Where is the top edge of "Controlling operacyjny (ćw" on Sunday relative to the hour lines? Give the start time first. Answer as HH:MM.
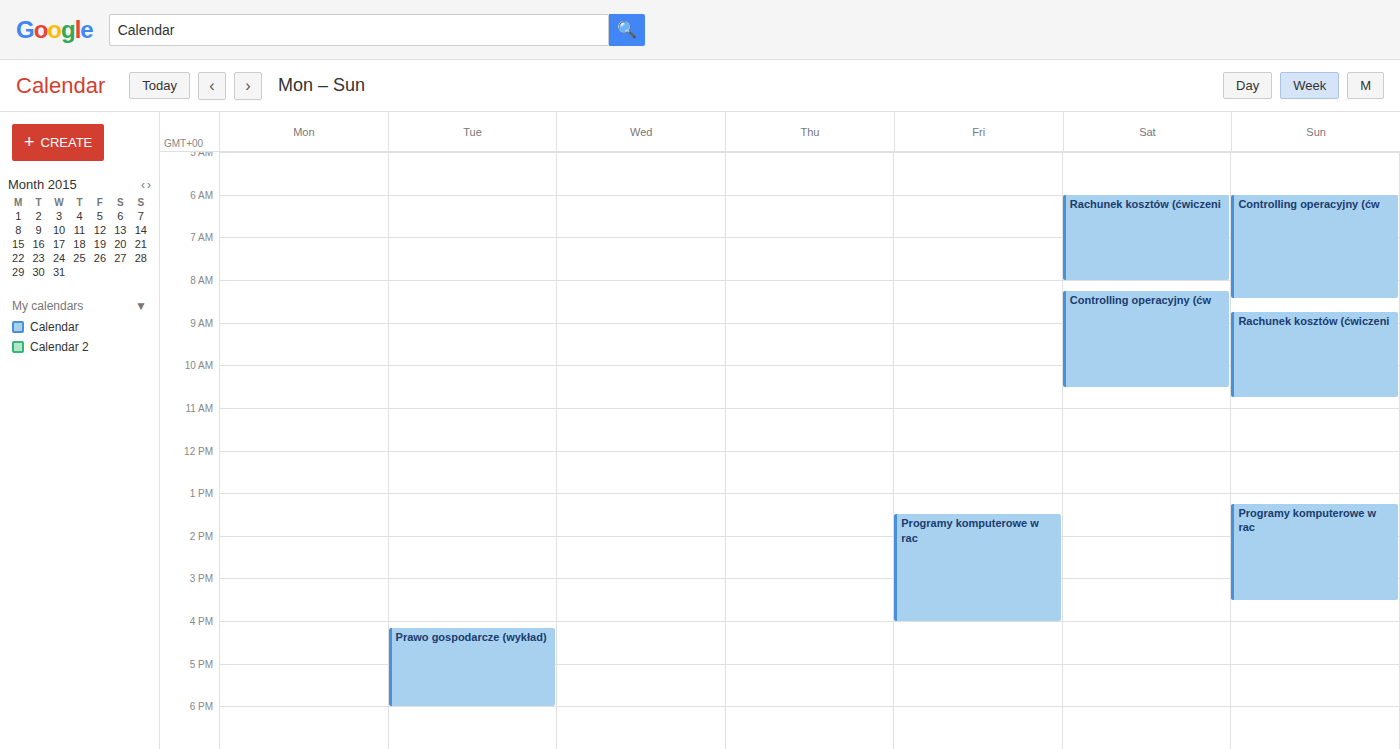
06:00 -- exactly on the 06:00 line.